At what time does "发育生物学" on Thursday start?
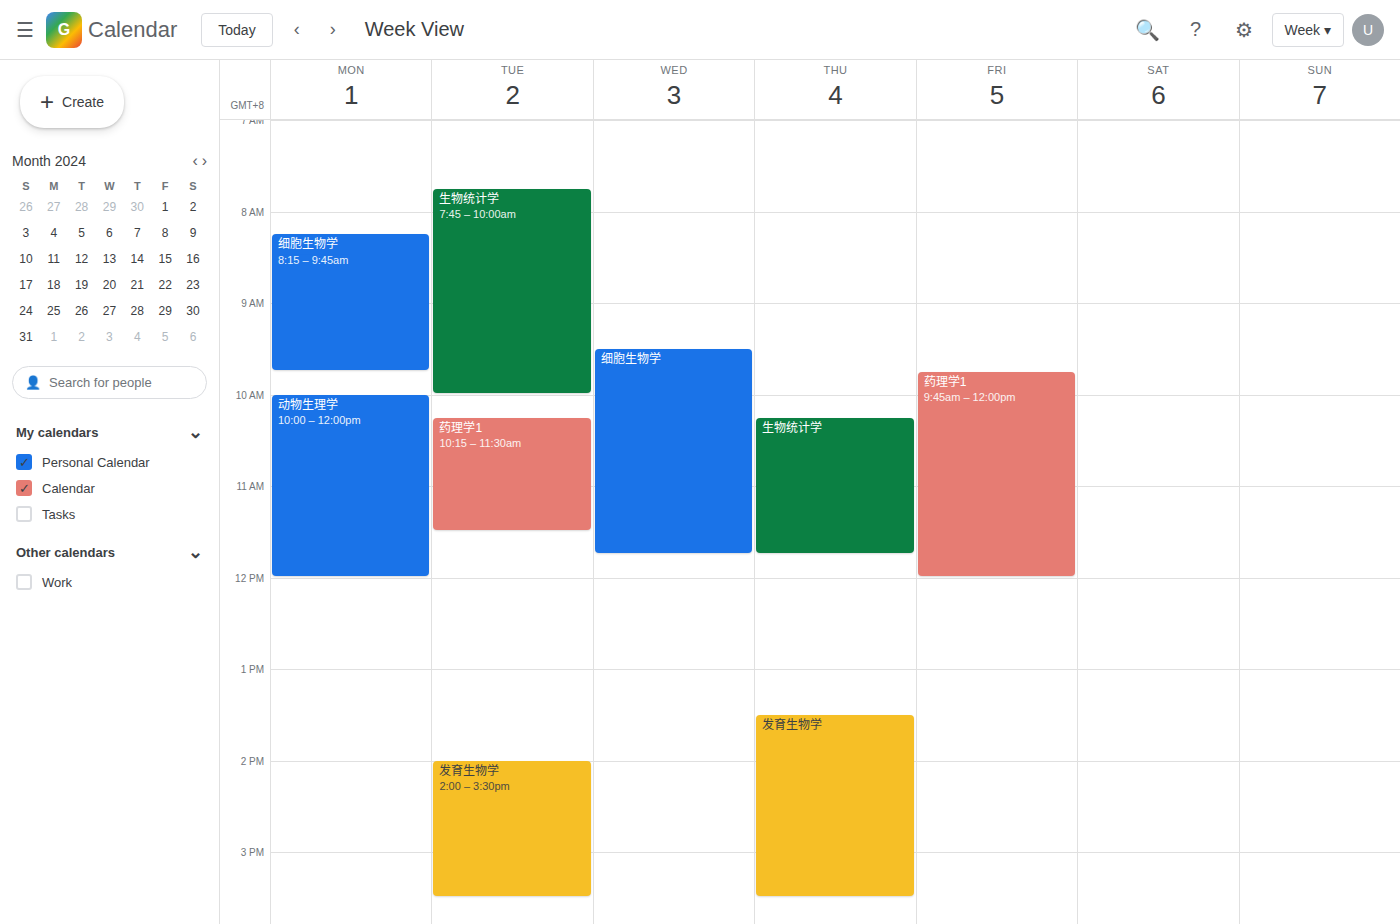
13:30